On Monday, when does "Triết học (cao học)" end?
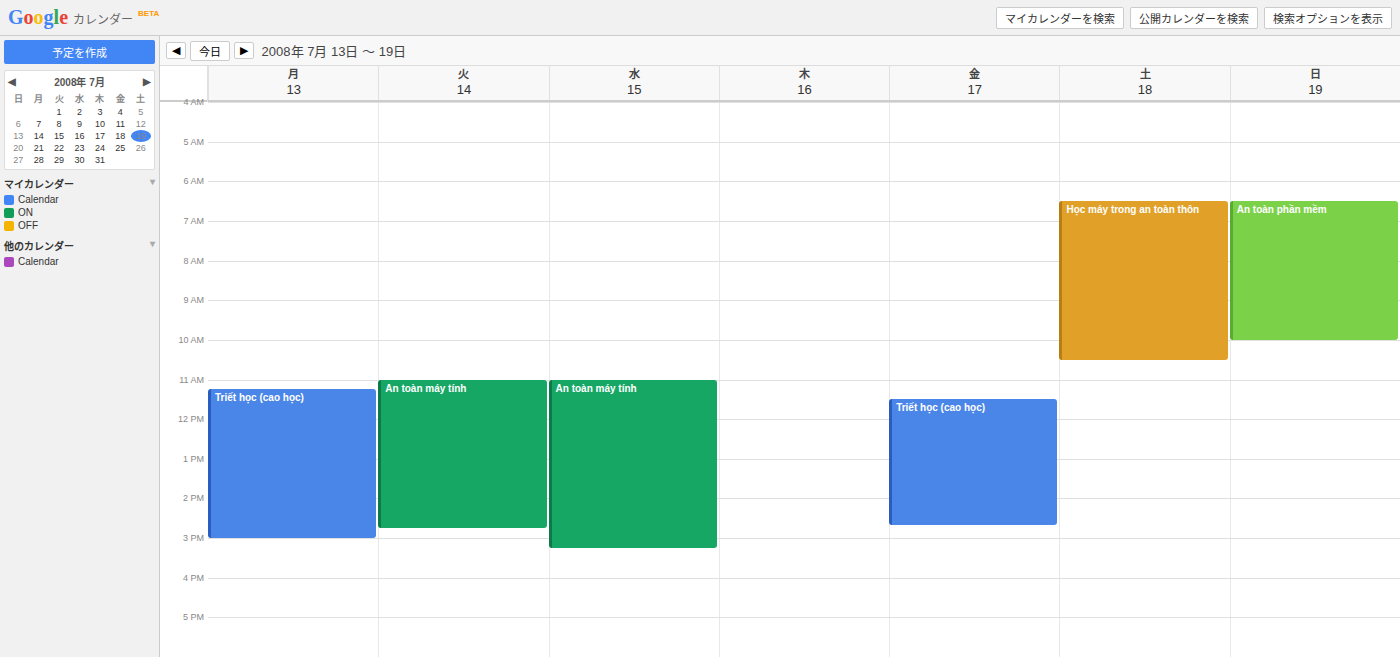
3:00 PM